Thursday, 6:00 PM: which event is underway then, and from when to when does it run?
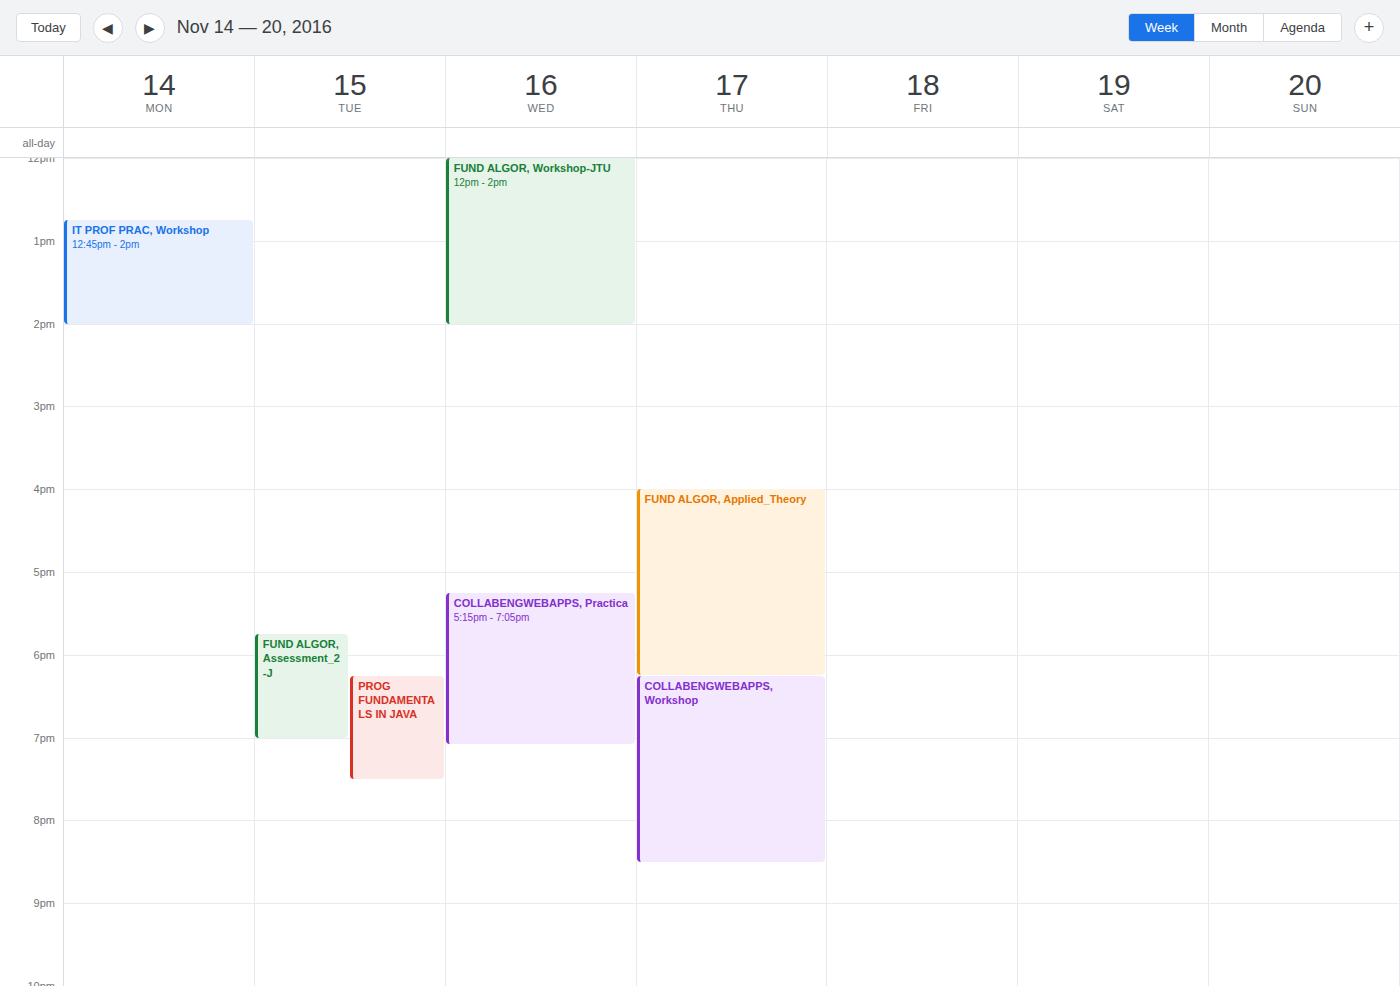
"FUND ALGOR, Applied_Theory", 4:00 PM to 6:15 PM